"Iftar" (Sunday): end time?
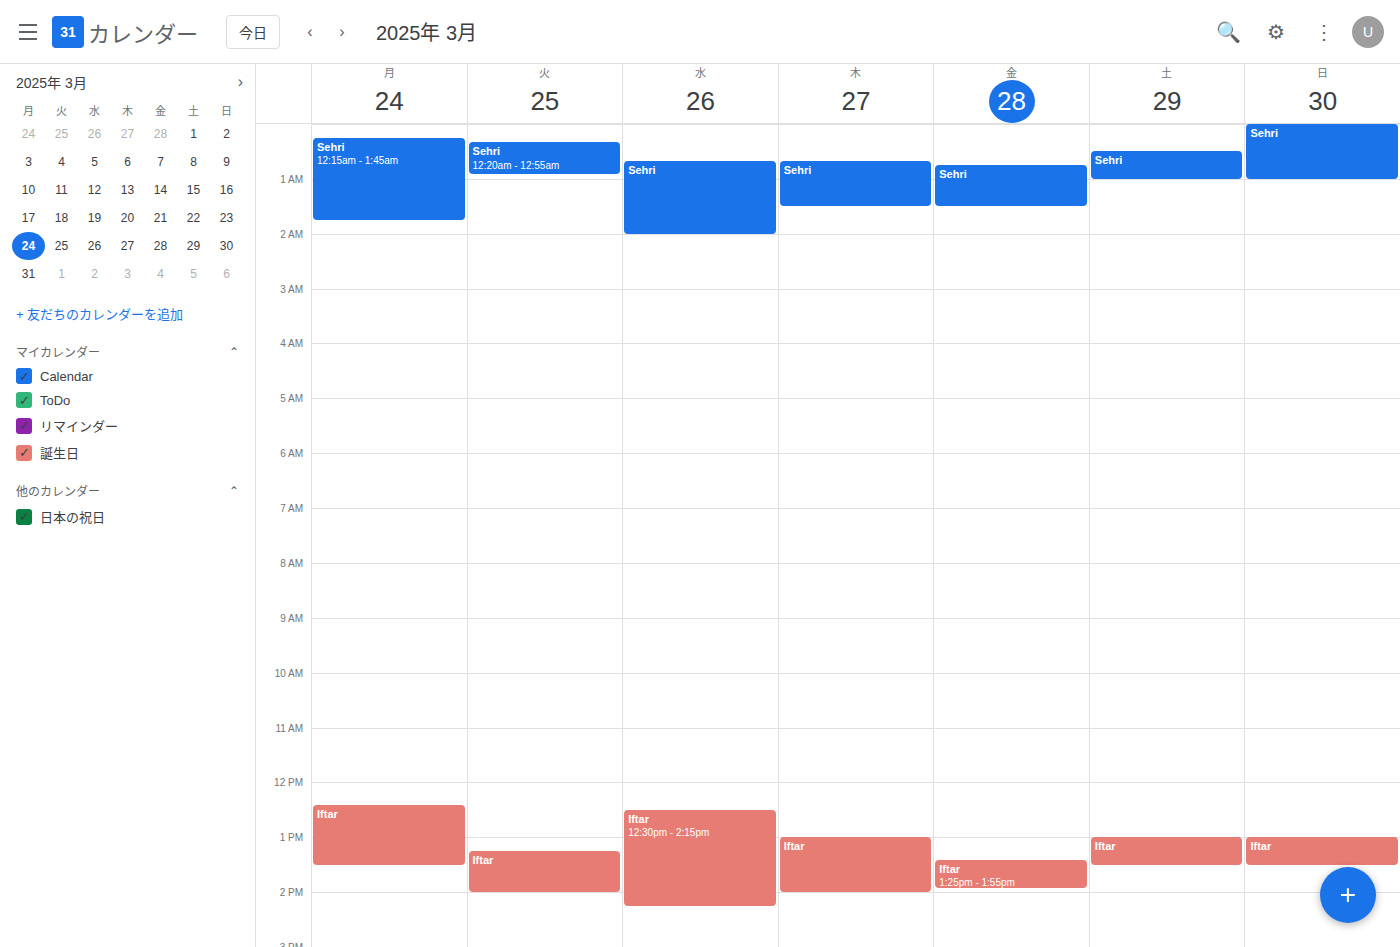
1:30 PM